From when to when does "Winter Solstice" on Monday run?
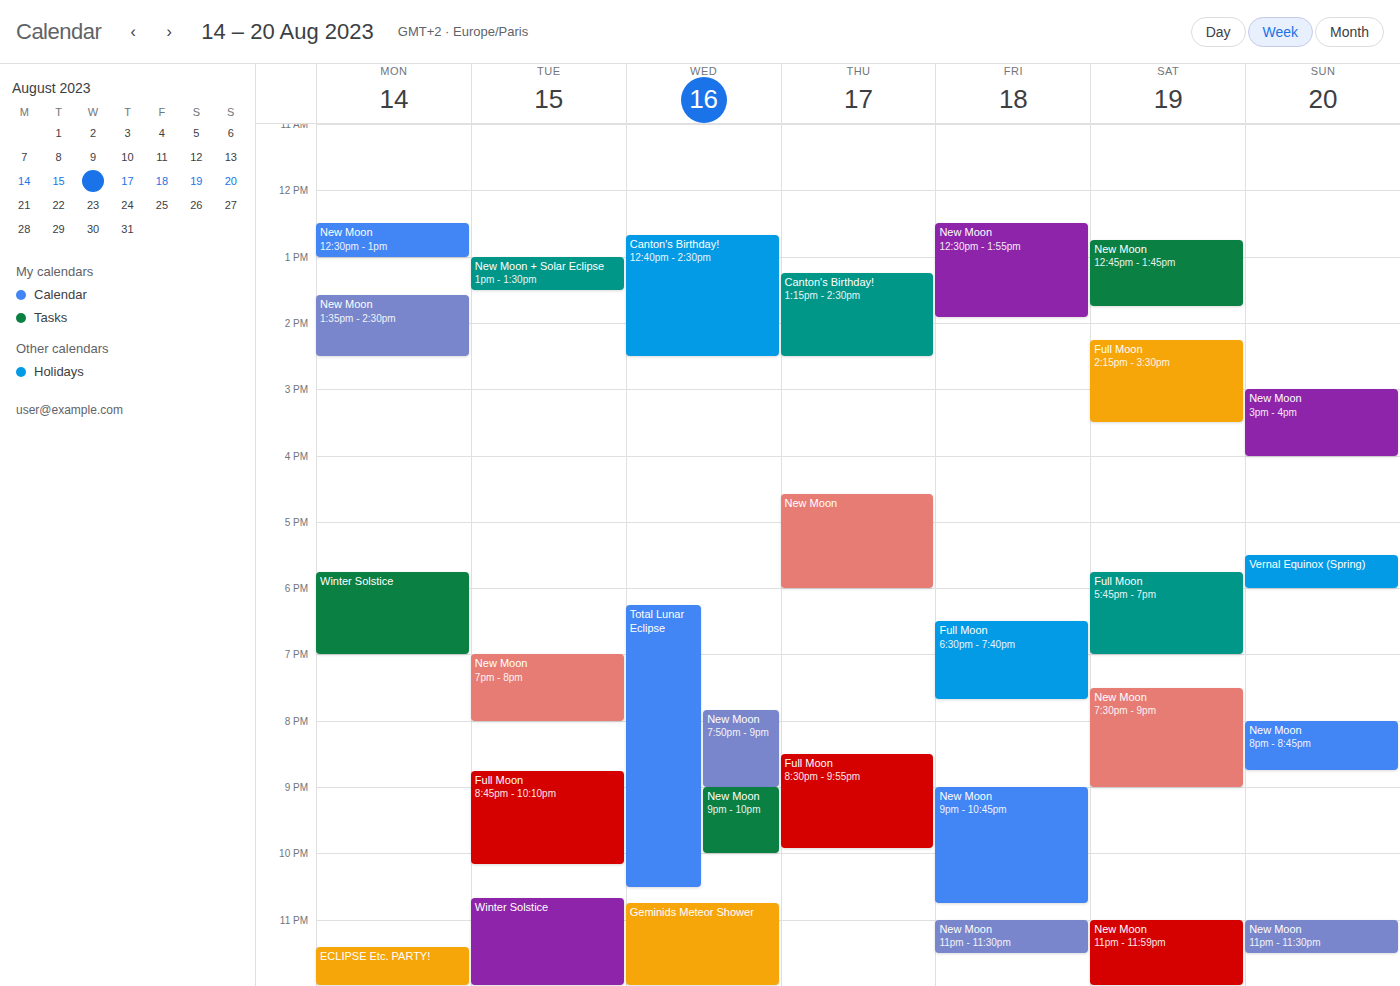
5:45 PM to 7:00 PM